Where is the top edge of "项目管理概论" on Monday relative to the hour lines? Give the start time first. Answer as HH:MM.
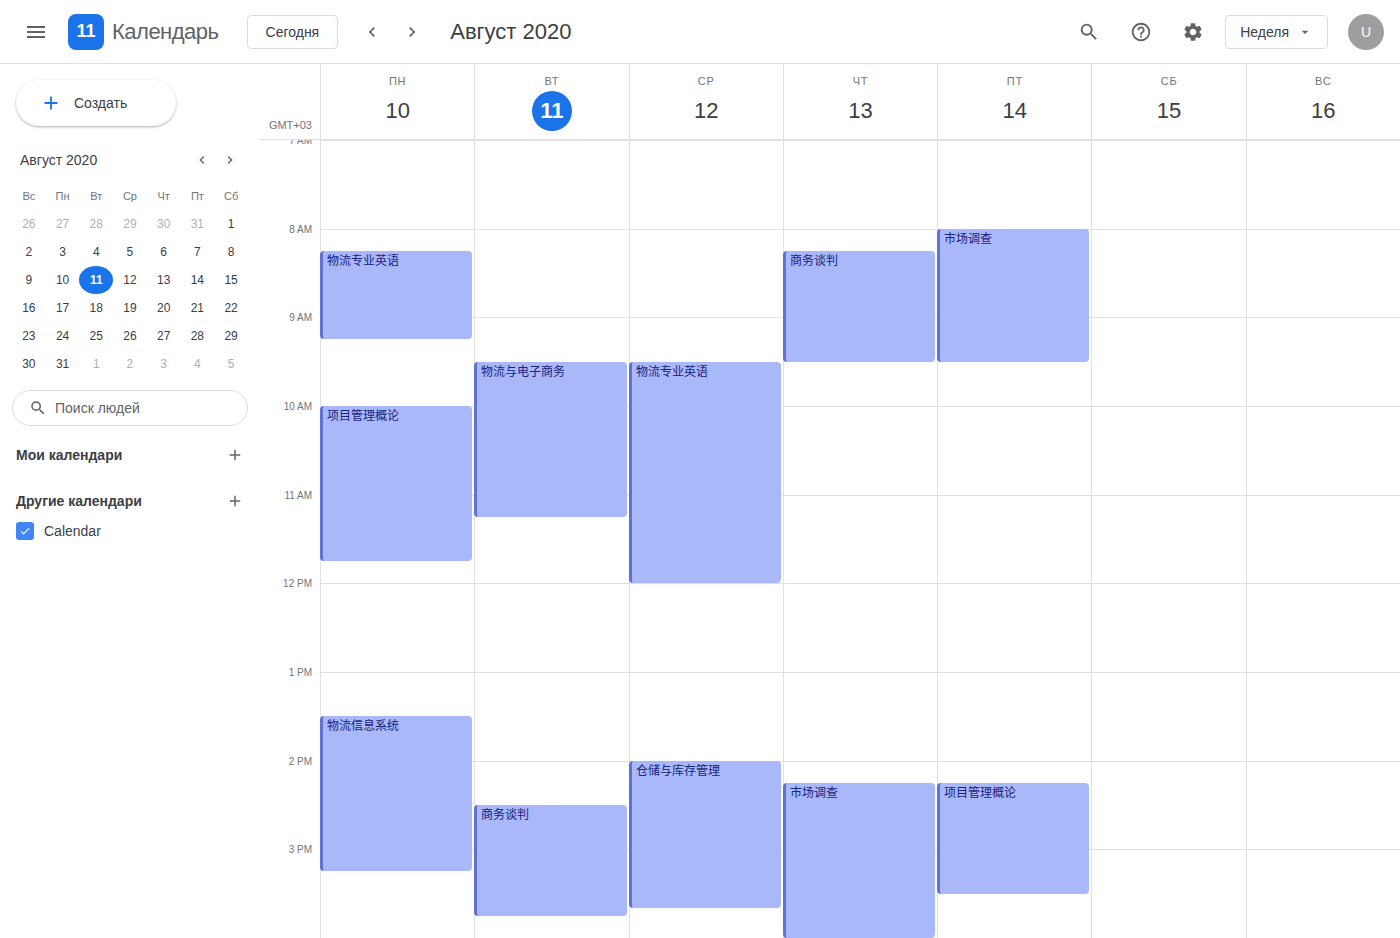
10:00 -- exactly on the 10:00 line.